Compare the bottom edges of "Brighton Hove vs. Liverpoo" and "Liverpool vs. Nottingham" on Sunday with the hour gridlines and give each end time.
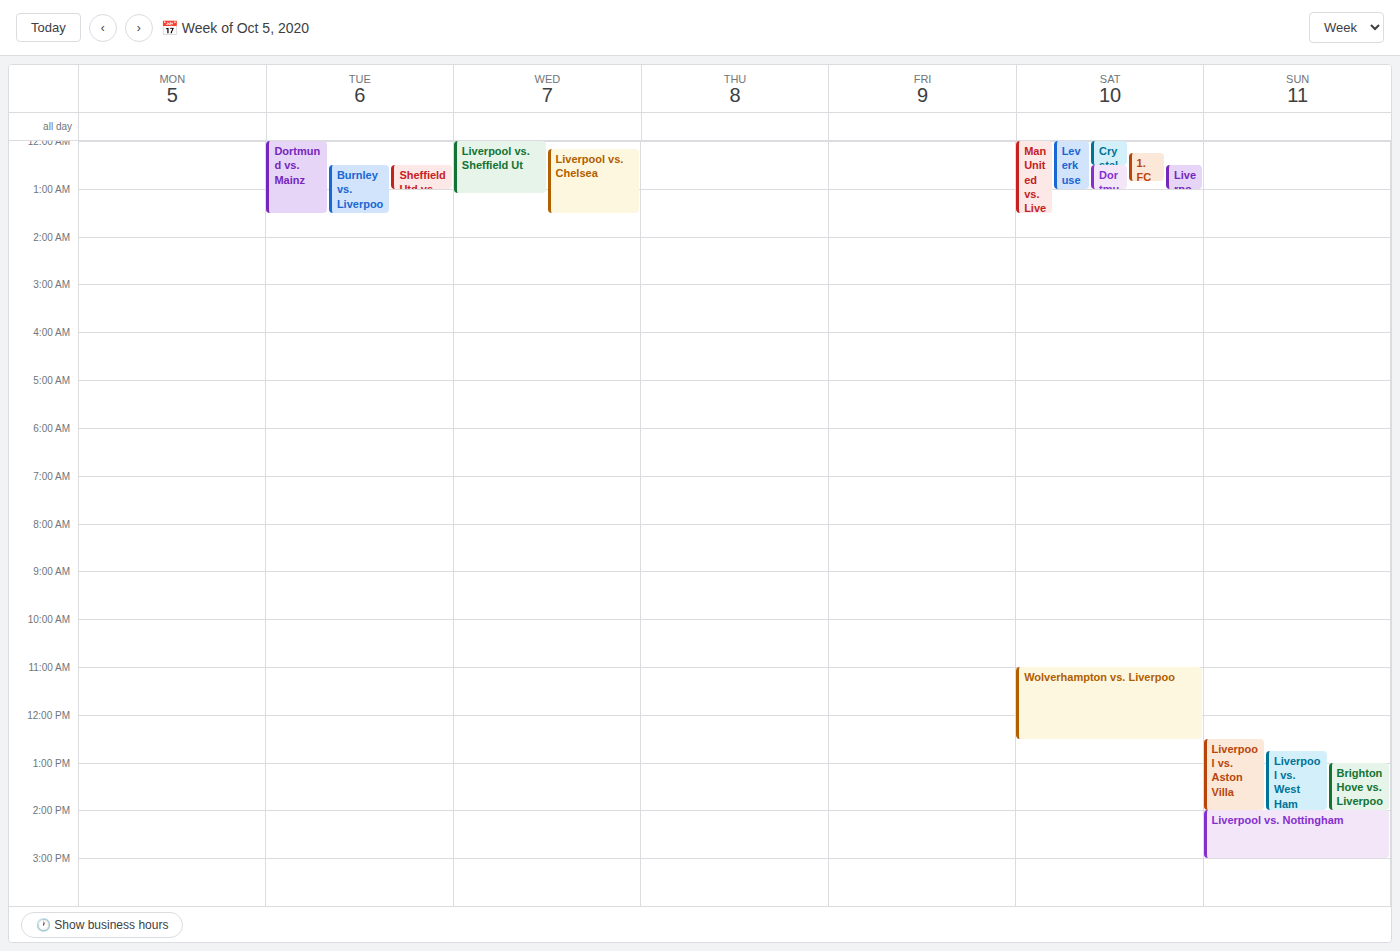
"Brighton Hove vs. Liverpoo": 2:00 PM, exactly on the 2 PM line. "Liverpool vs. Nottingham": 3:00 PM, exactly on the 3 PM line.